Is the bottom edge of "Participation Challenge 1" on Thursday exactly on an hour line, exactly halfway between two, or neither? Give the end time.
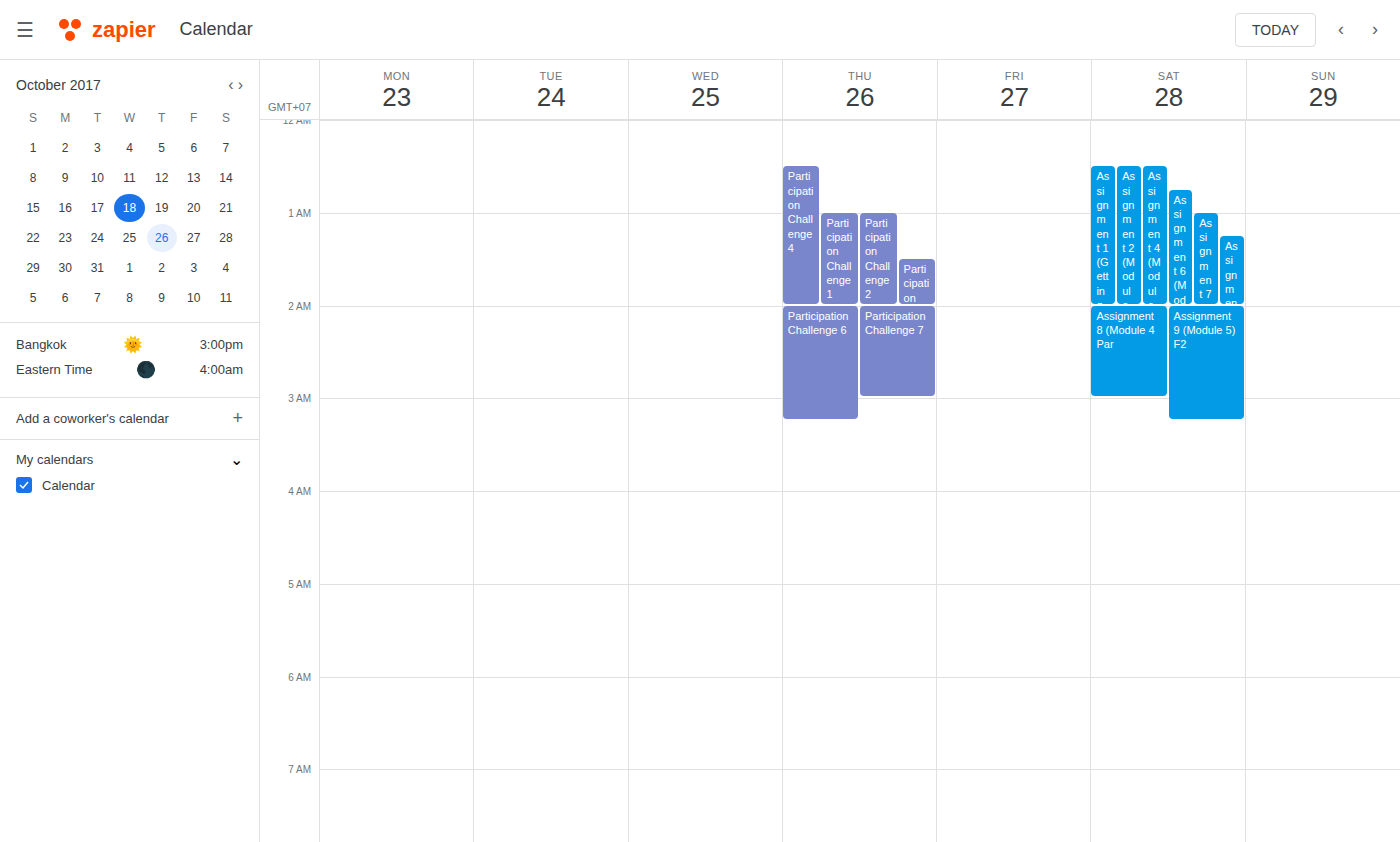
2:00 AM -- exactly on the 2 AM line.